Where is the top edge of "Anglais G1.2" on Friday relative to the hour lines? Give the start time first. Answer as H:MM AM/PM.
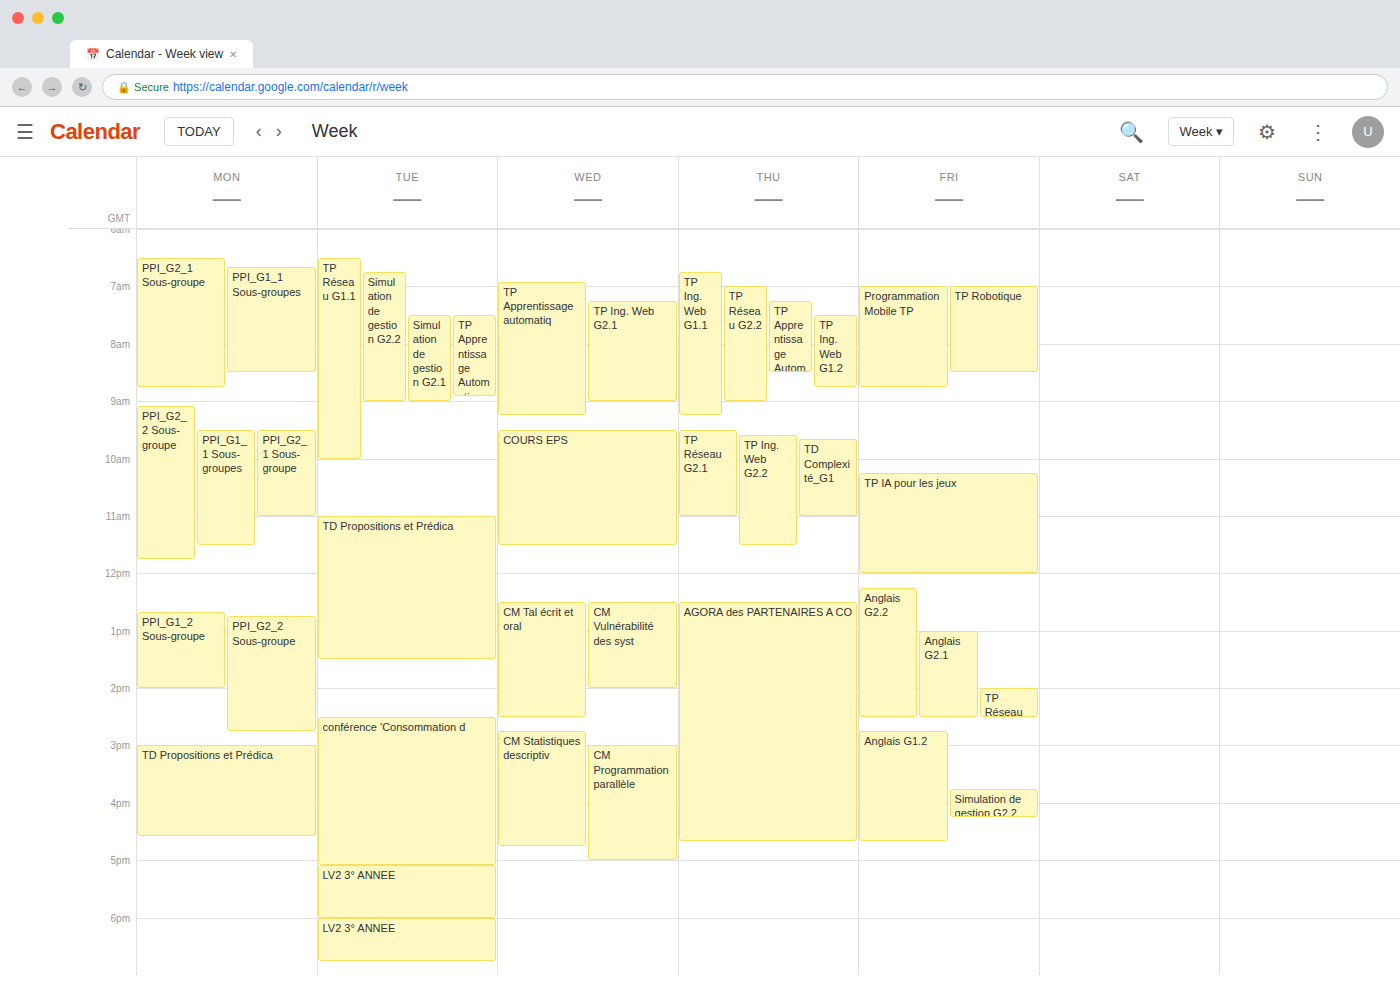
2:45 PM -- neither: three quarters of the way from the 2 PM line to the 3 PM line.